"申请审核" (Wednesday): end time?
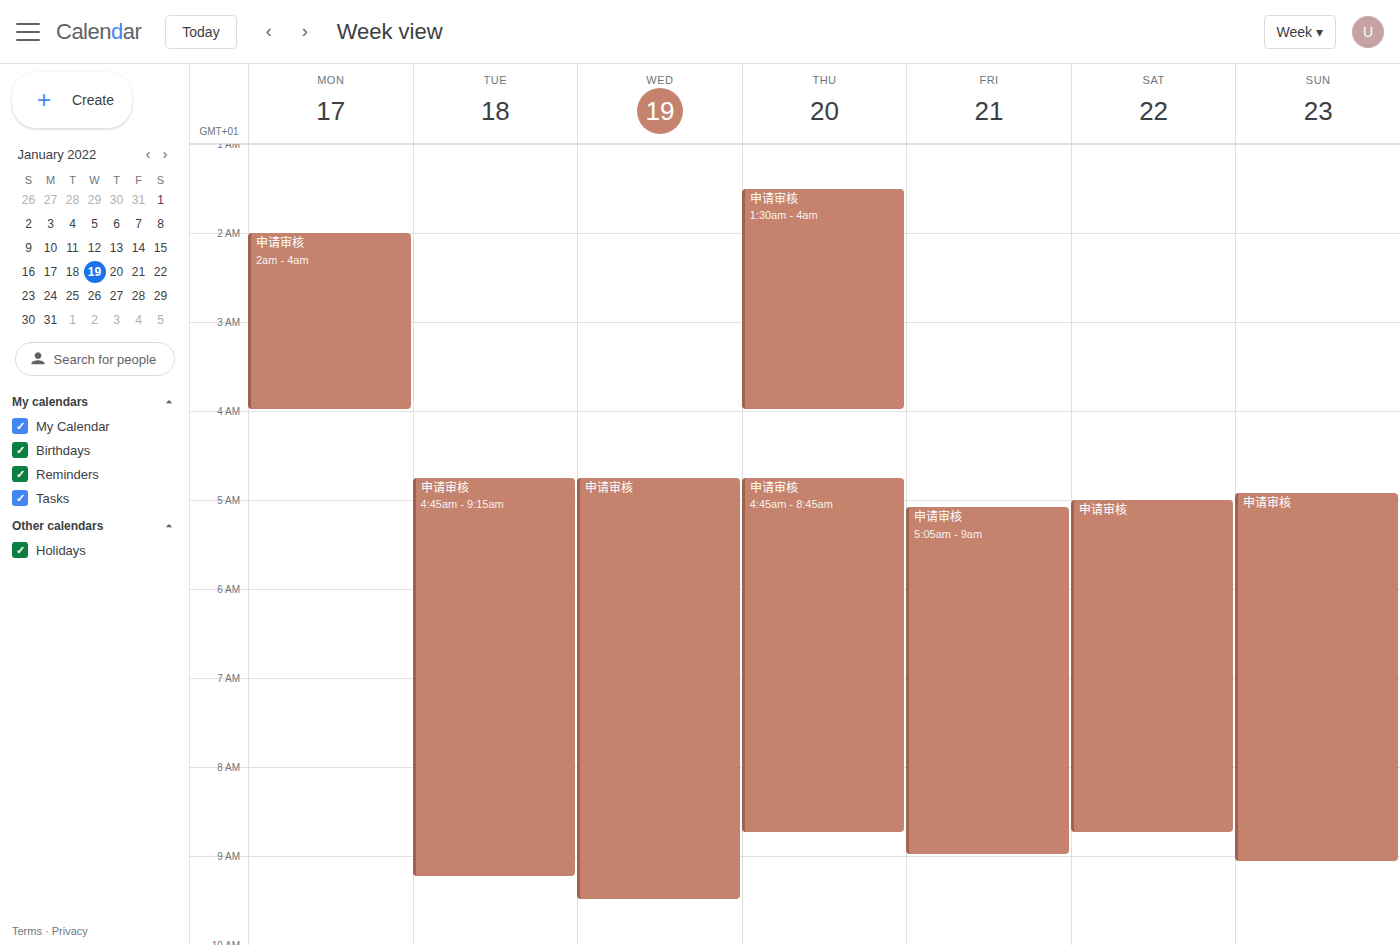
09:30